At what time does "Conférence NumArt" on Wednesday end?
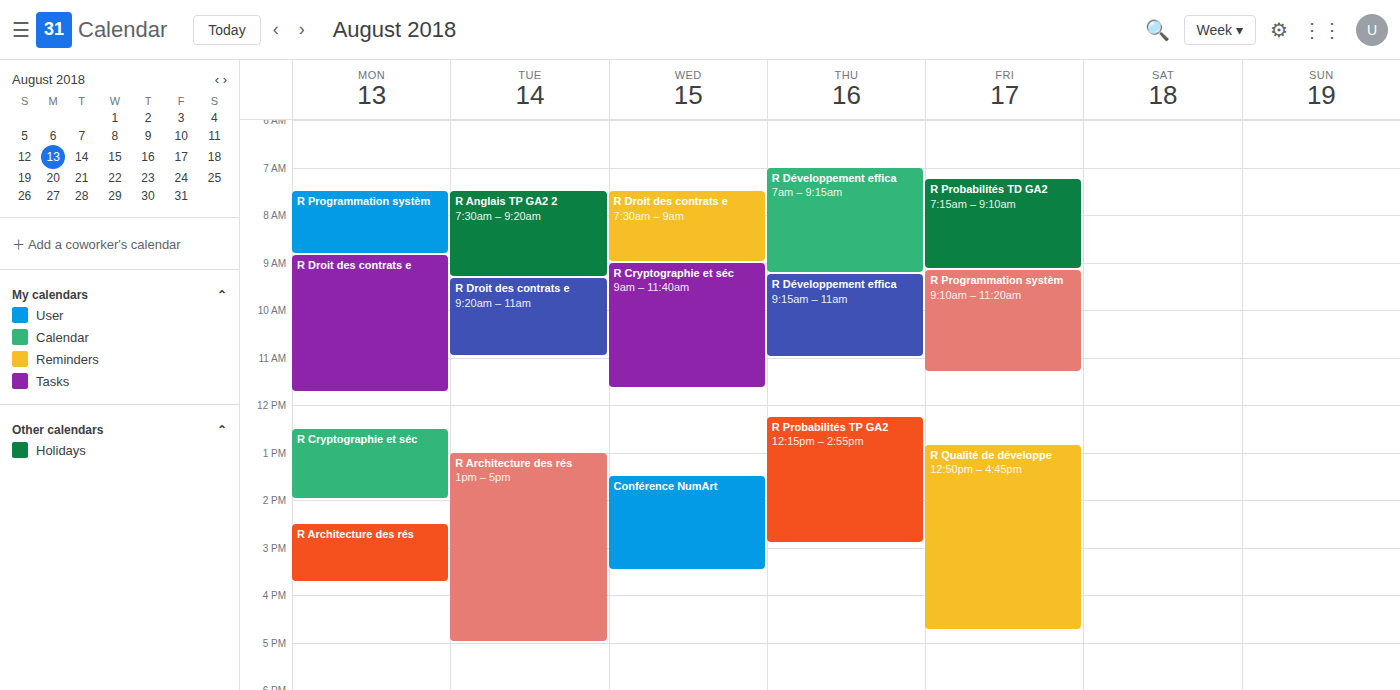
3:30 PM